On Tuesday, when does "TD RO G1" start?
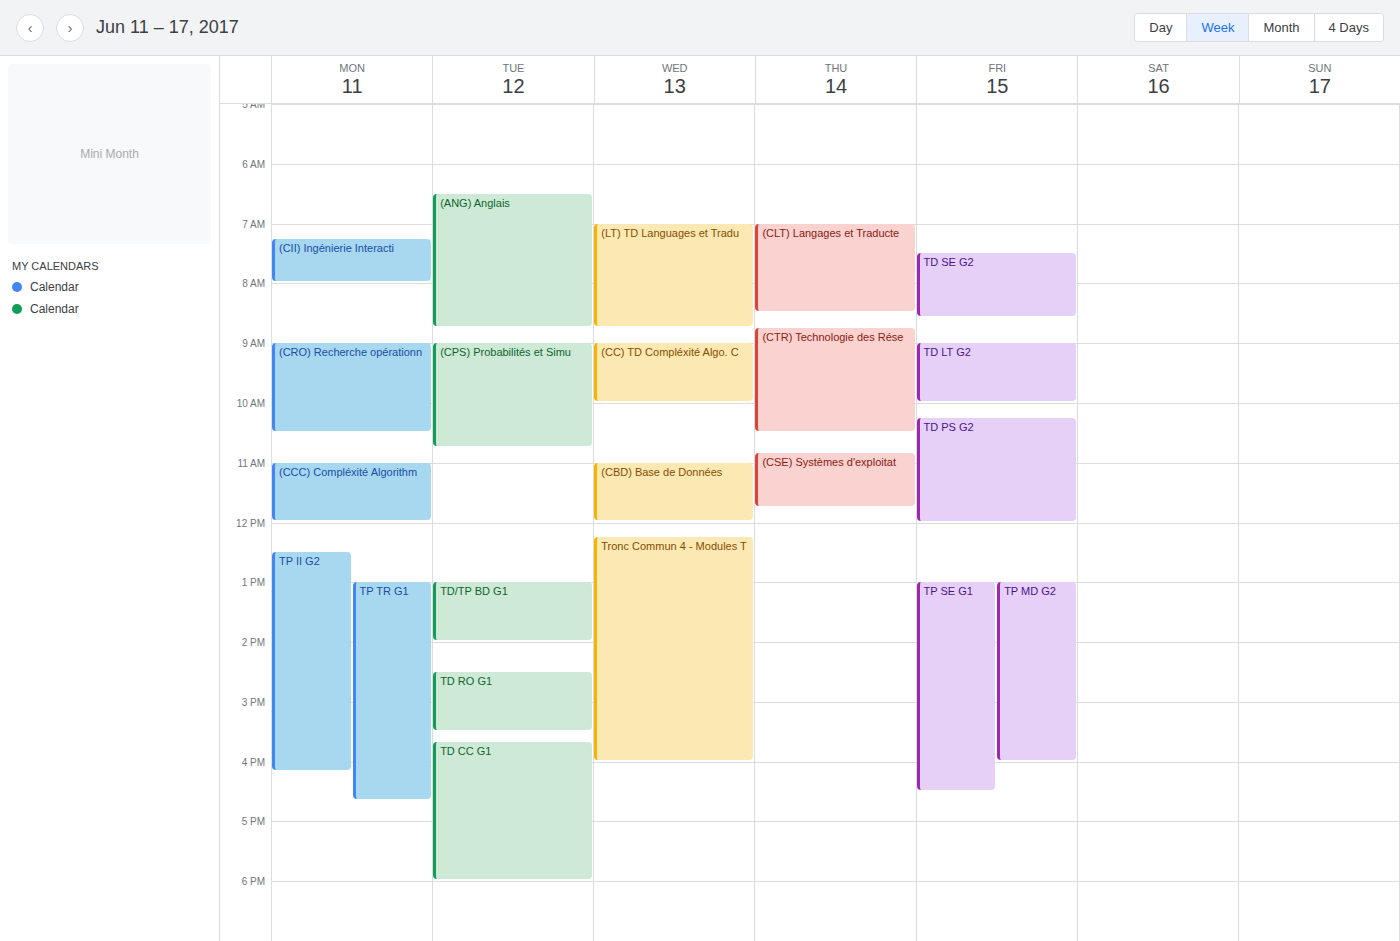
14:30